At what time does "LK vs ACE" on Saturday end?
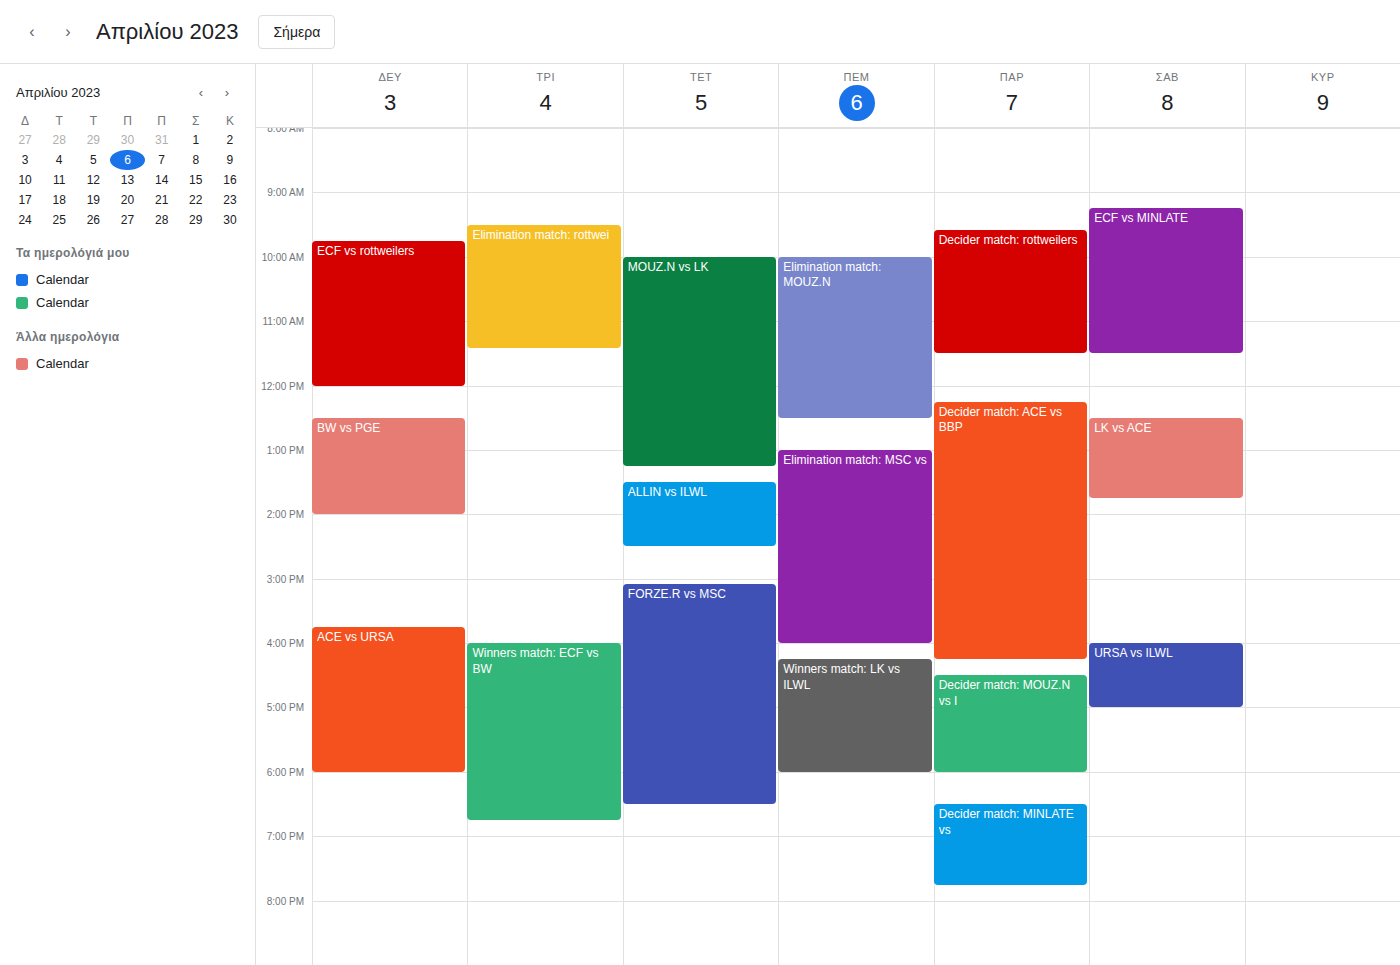
13:45